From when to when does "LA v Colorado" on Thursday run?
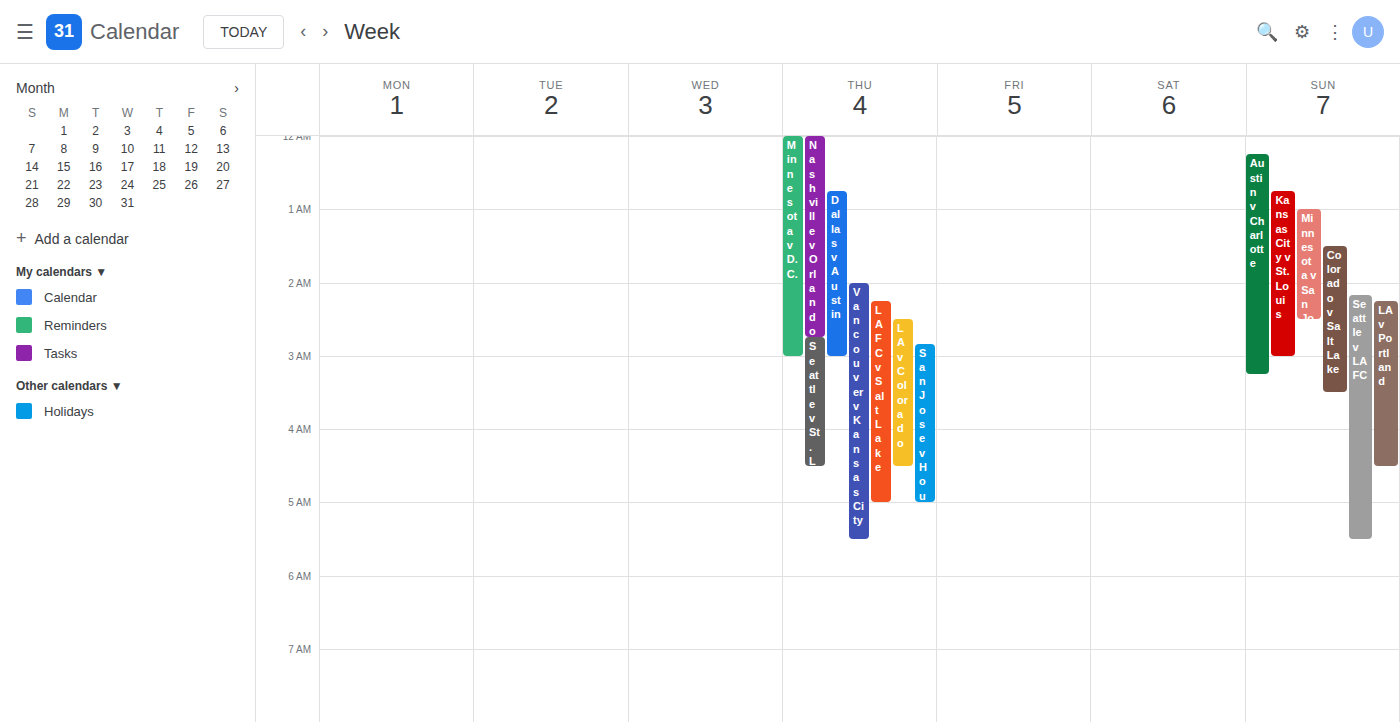
2:30 AM to 4:30 AM